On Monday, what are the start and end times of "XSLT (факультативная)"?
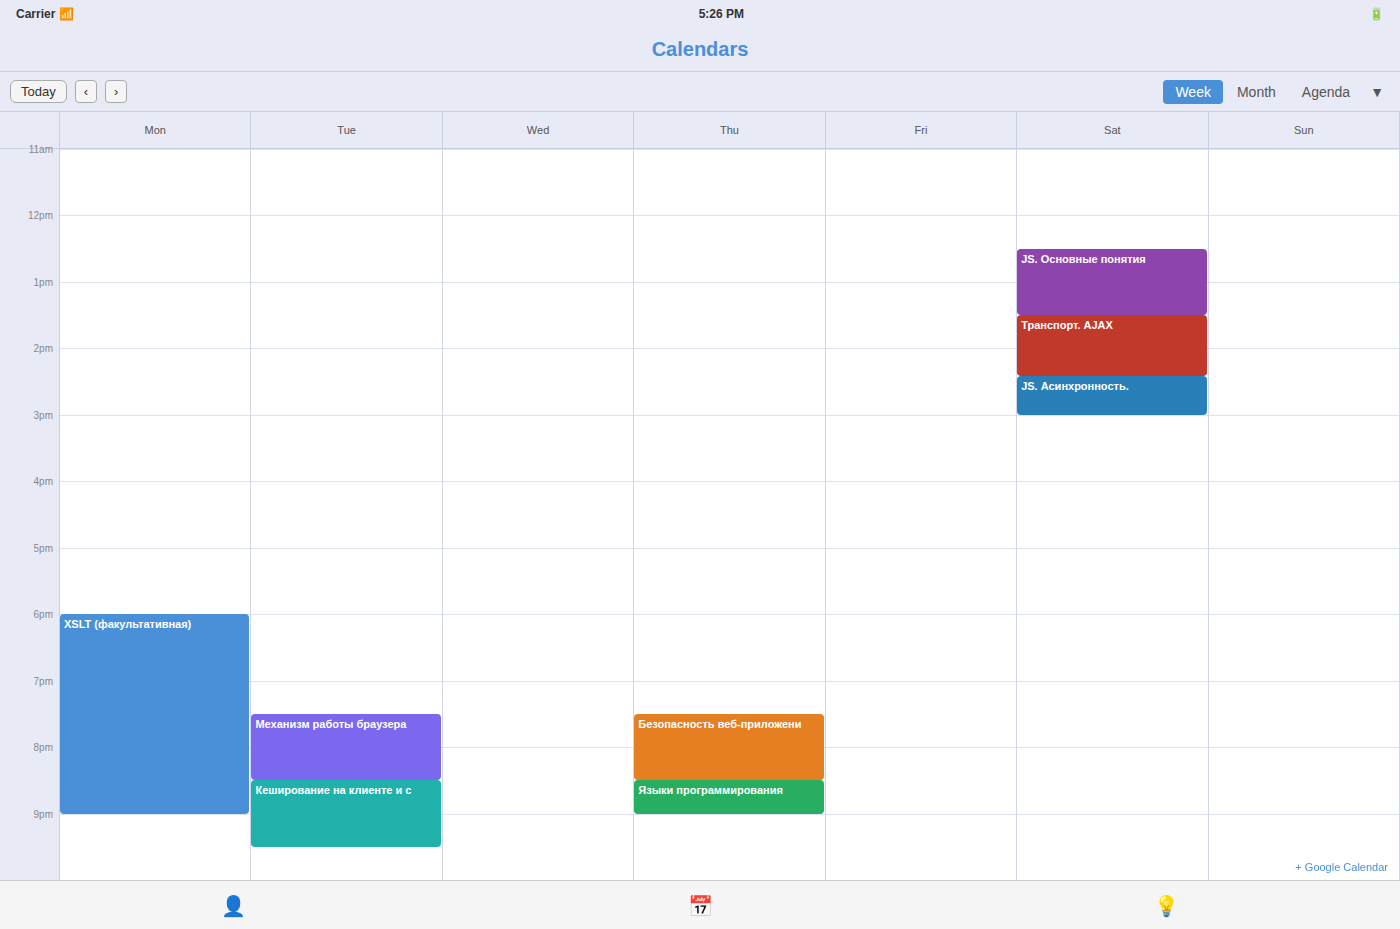
6:00 PM to 9:00 PM